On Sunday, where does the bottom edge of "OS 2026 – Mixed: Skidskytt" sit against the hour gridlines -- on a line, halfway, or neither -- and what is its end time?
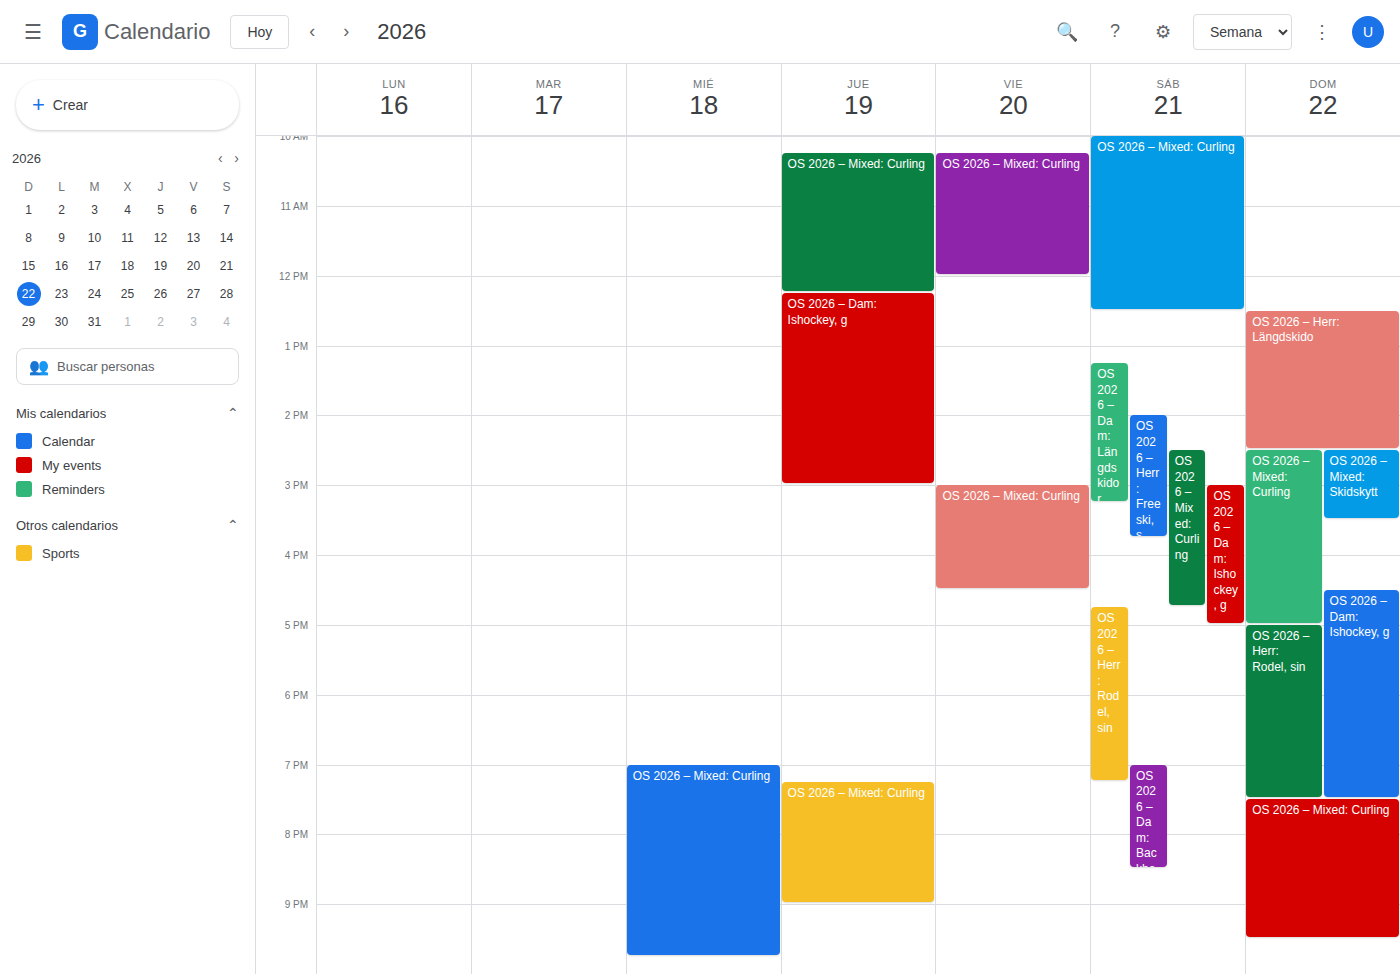
3:30 PM -- halfway between the 3 PM and 4 PM lines.